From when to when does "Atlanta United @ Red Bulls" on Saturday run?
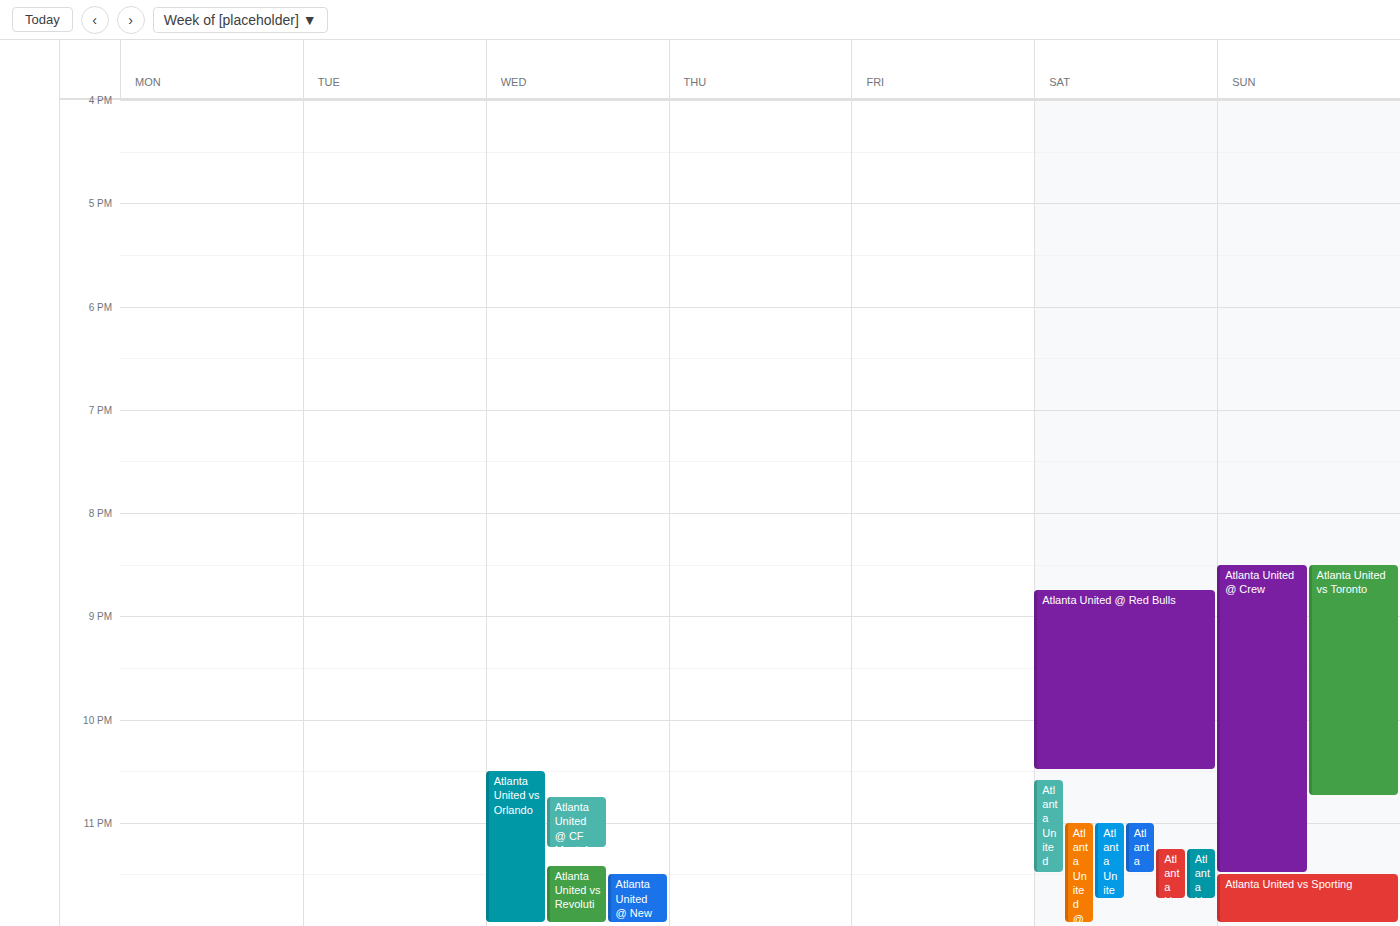
8:45 PM to 10:30 PM